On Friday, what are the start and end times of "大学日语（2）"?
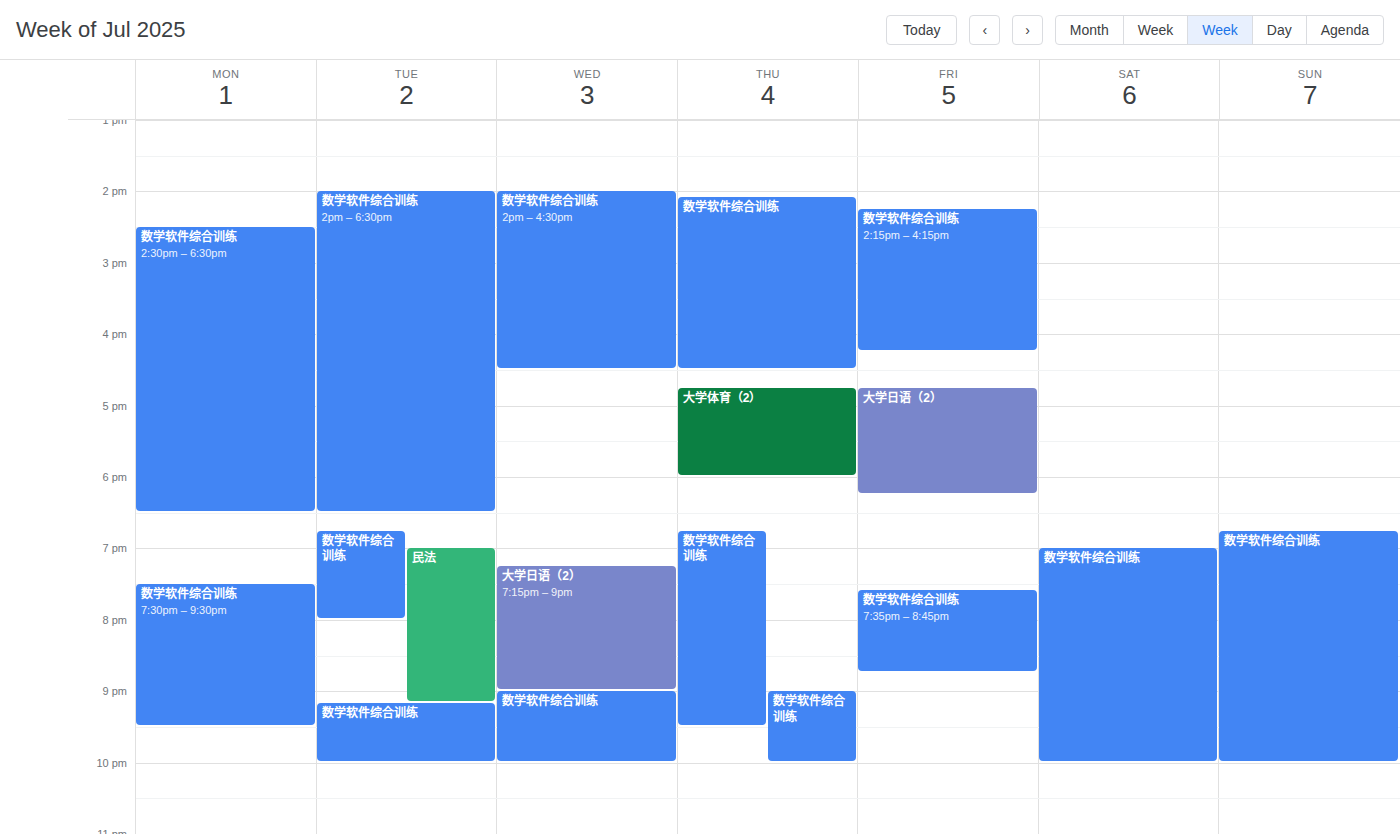
4:45 PM to 6:15 PM